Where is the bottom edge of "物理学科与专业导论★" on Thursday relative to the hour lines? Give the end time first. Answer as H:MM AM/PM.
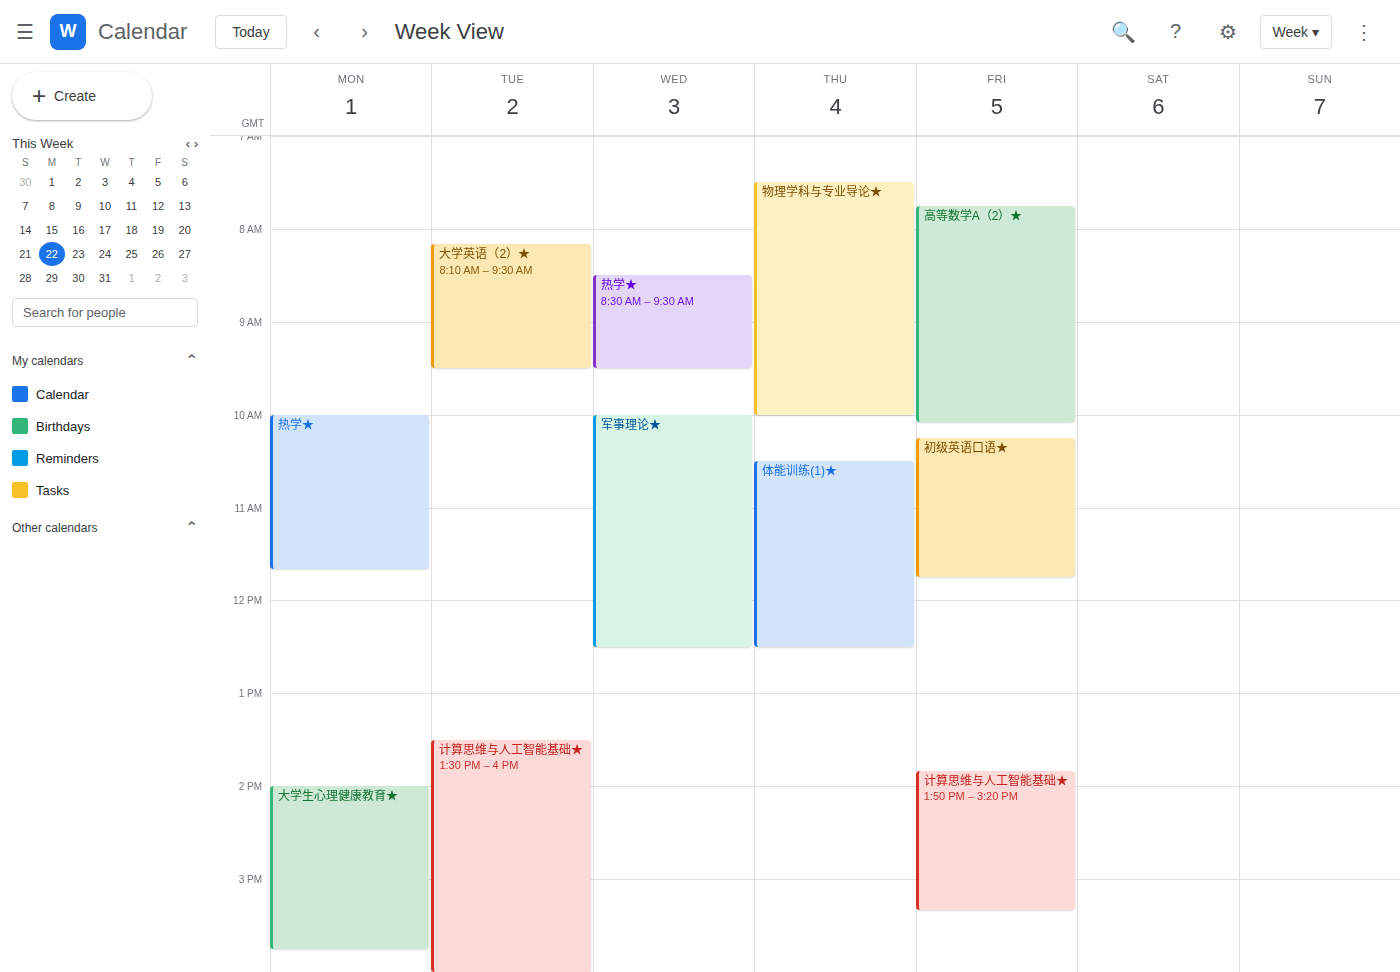
10:00 AM -- exactly on the 10 AM line.